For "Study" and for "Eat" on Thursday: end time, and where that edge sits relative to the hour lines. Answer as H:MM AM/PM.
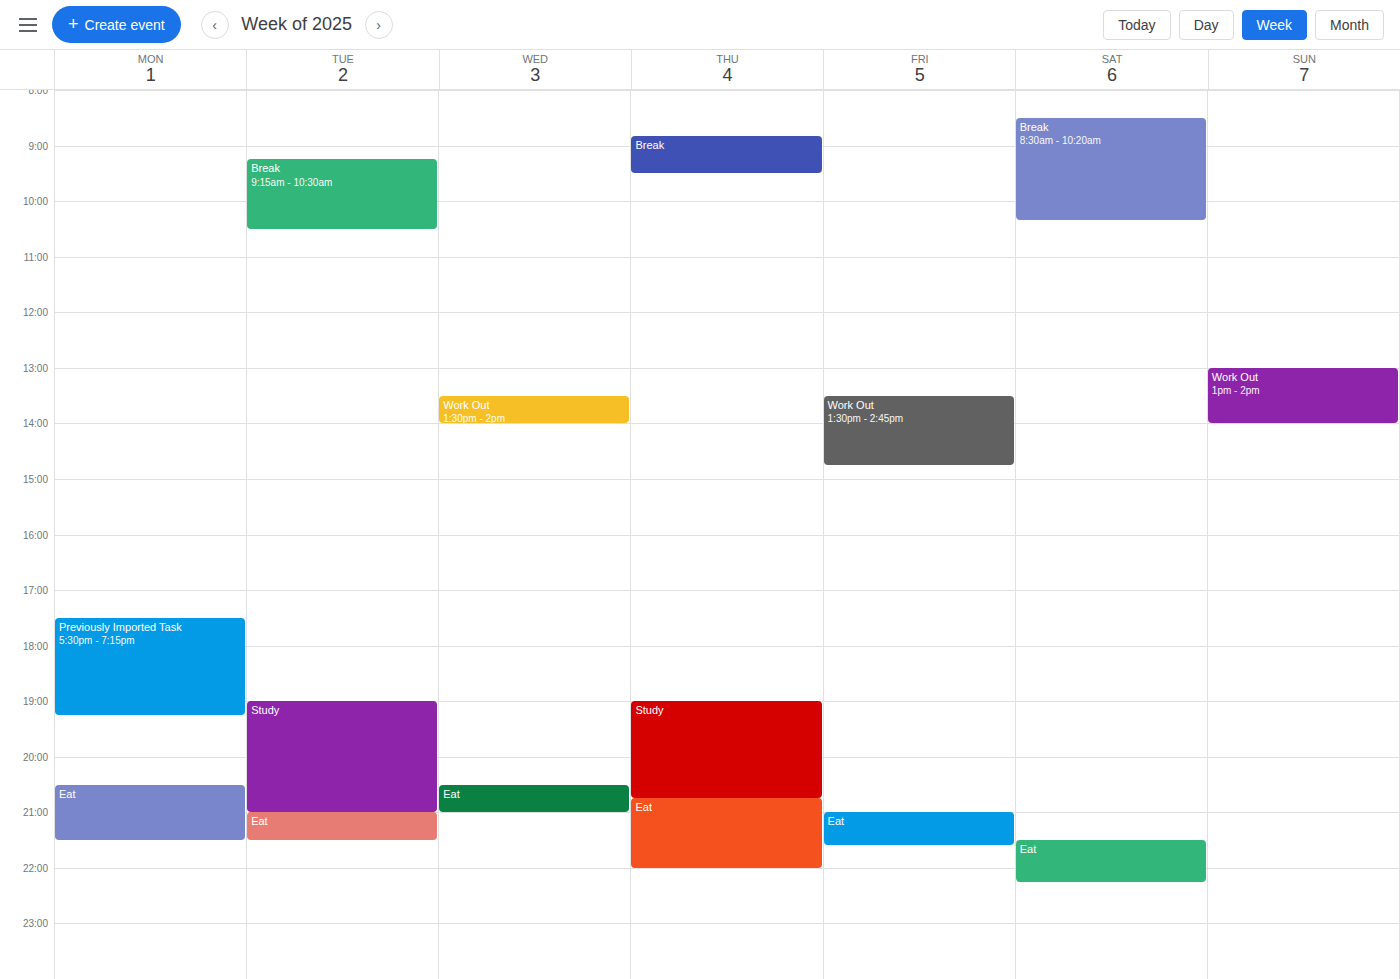
"Study": 8:45 PM, neither: three quarters of the way from the 8 PM line to the 9 PM line. "Eat": 10:00 PM, exactly on the 10 PM line.